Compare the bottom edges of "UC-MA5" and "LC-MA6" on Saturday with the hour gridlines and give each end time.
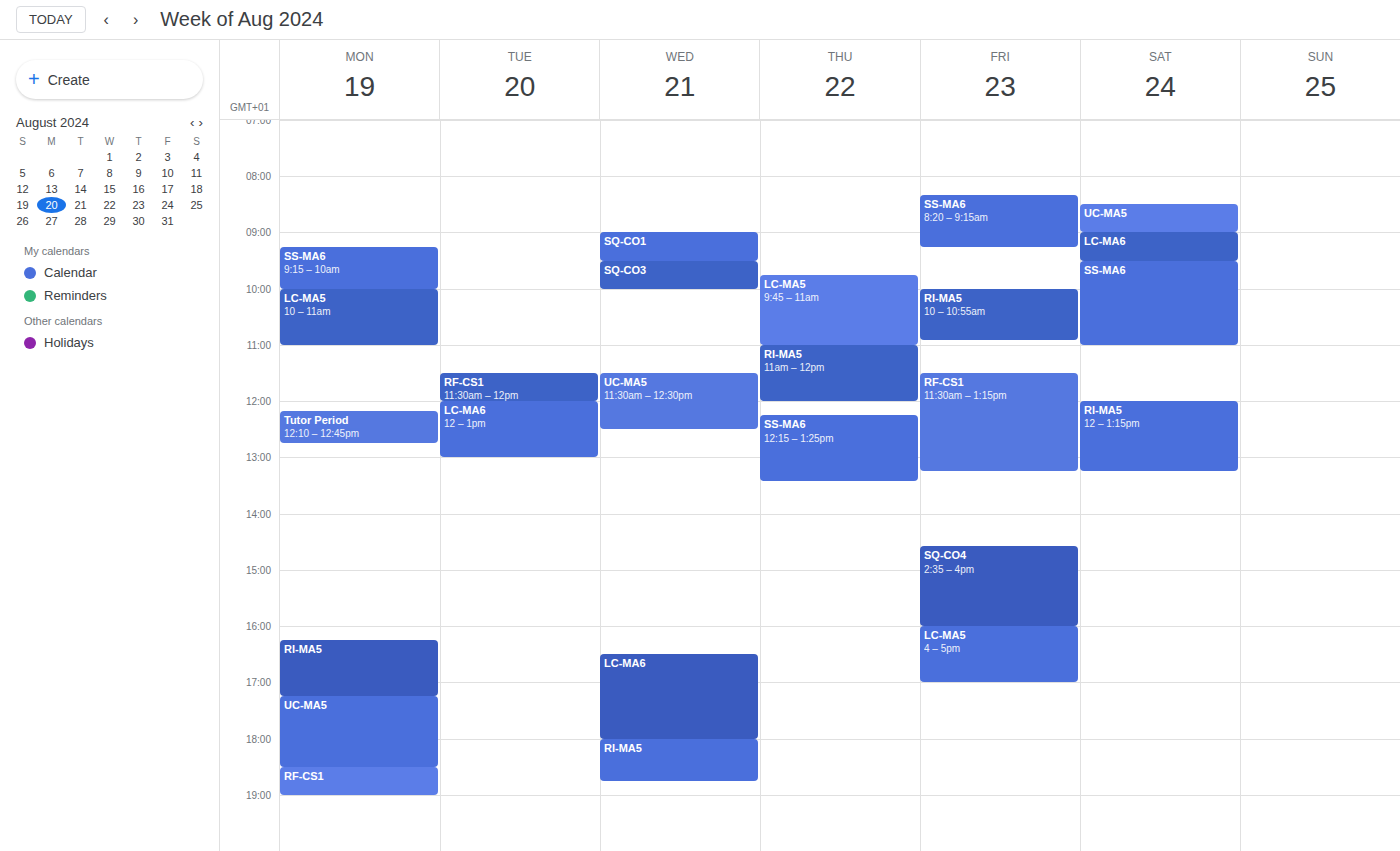
"UC-MA5": 9:00 AM, exactly on the 9 AM line. "LC-MA6": 9:30 AM, halfway between the 9 AM and 10 AM lines.